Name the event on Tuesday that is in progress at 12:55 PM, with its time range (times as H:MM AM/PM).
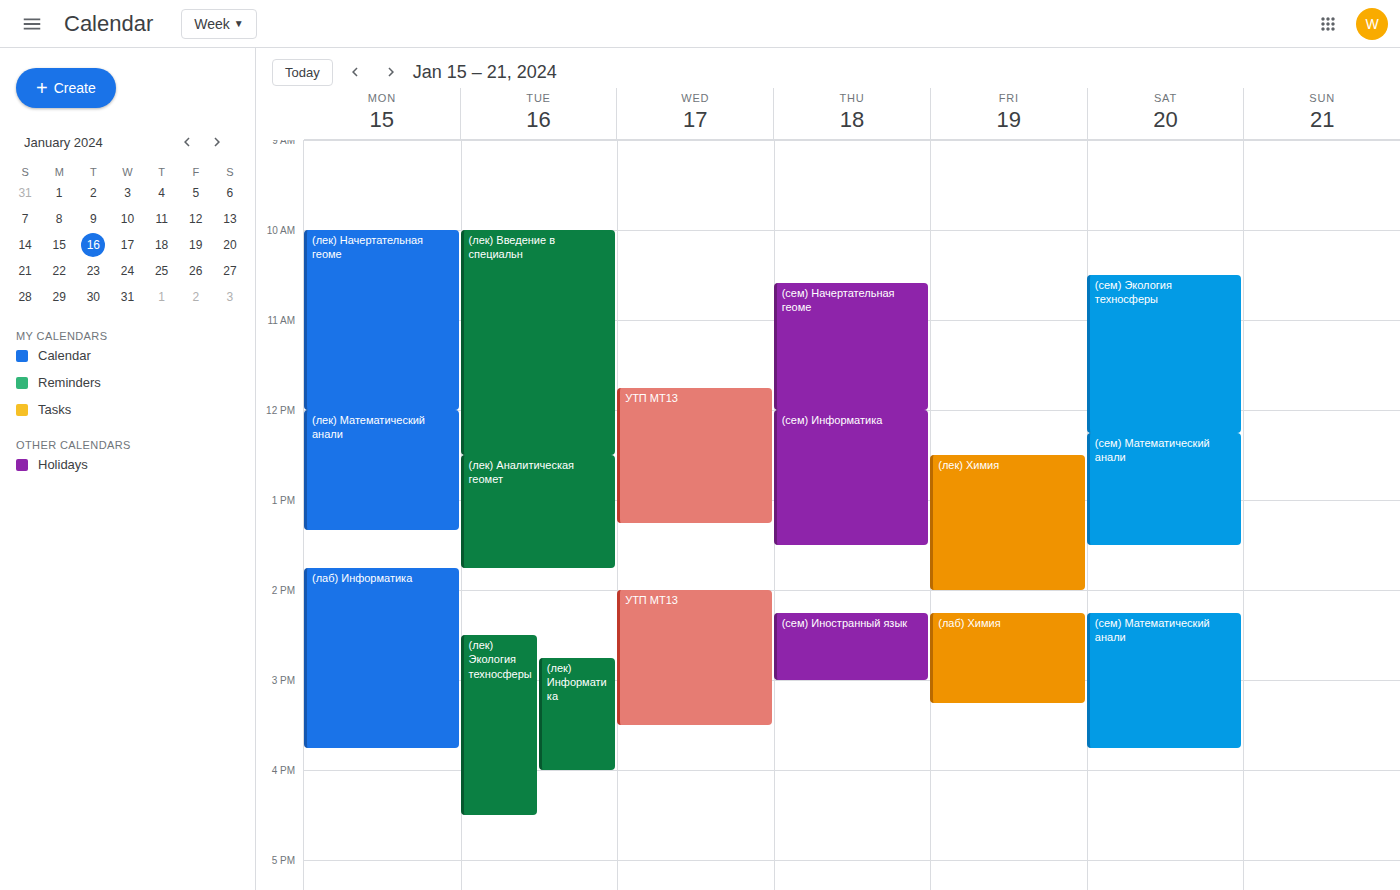
"(лек) Аналитическая геомет", 12:30 PM to 1:45 PM